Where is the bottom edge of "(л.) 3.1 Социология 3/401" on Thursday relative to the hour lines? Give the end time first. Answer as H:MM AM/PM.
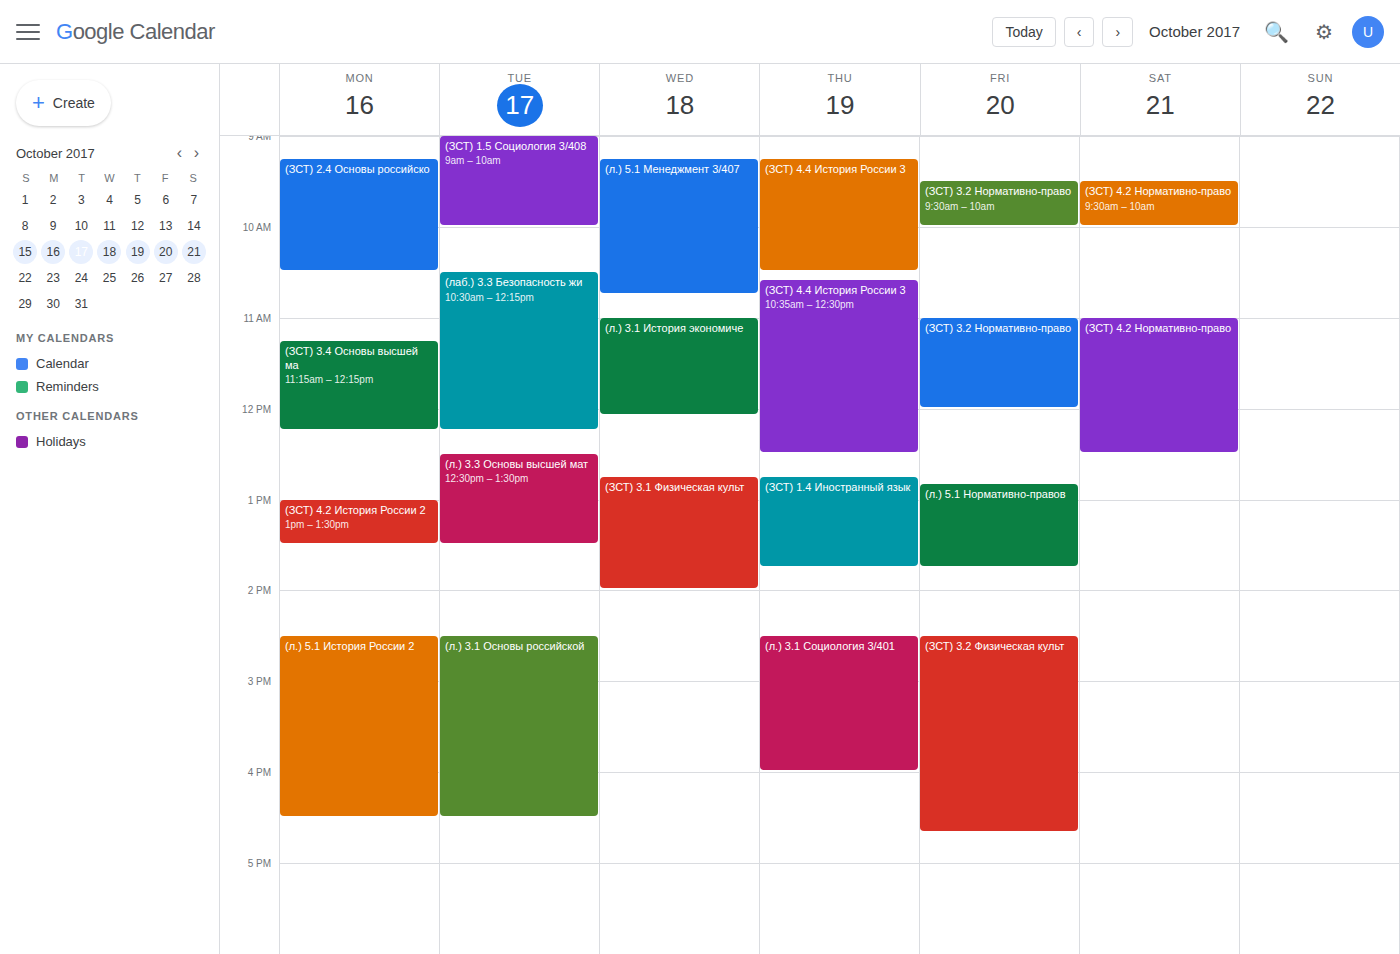
4:00 PM -- exactly on the 4 PM line.